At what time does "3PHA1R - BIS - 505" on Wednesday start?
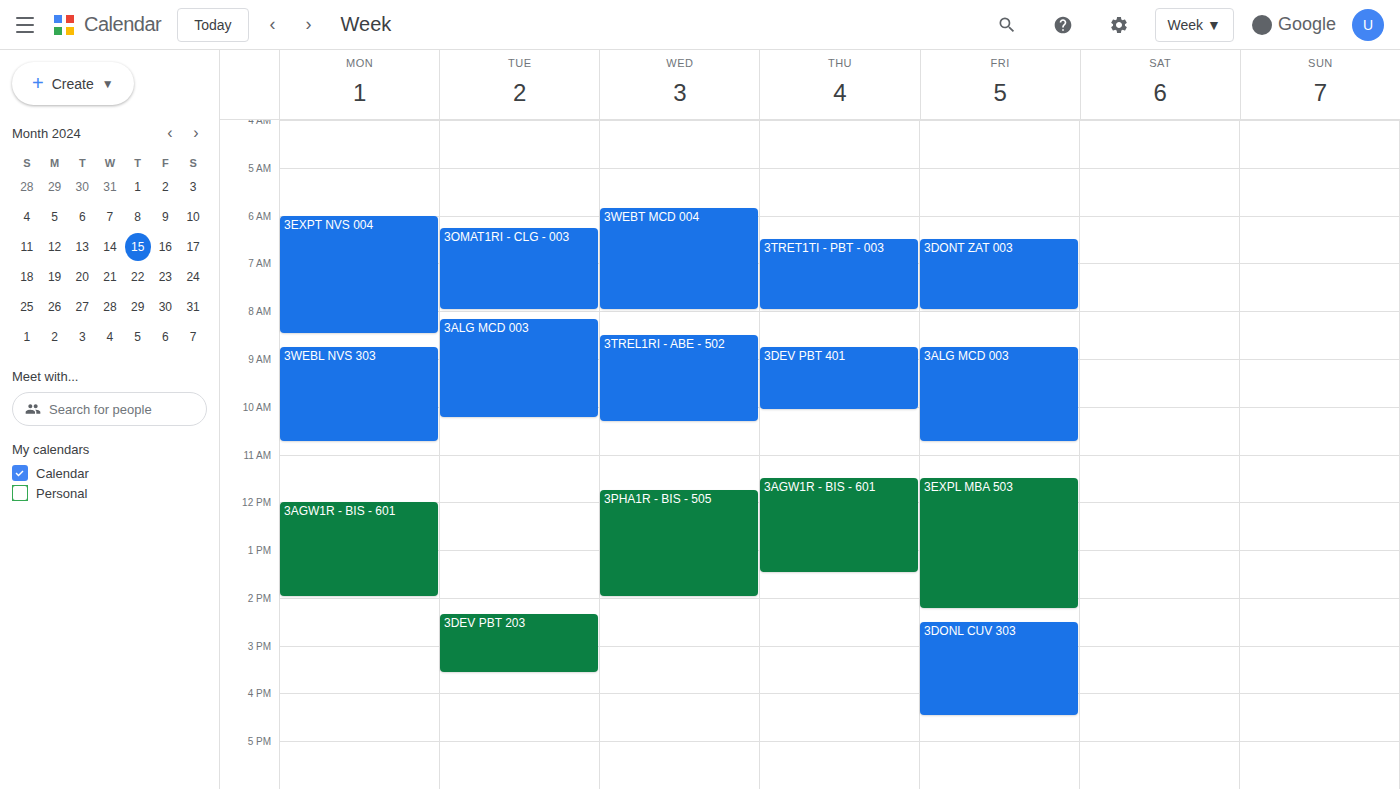
11:45 AM